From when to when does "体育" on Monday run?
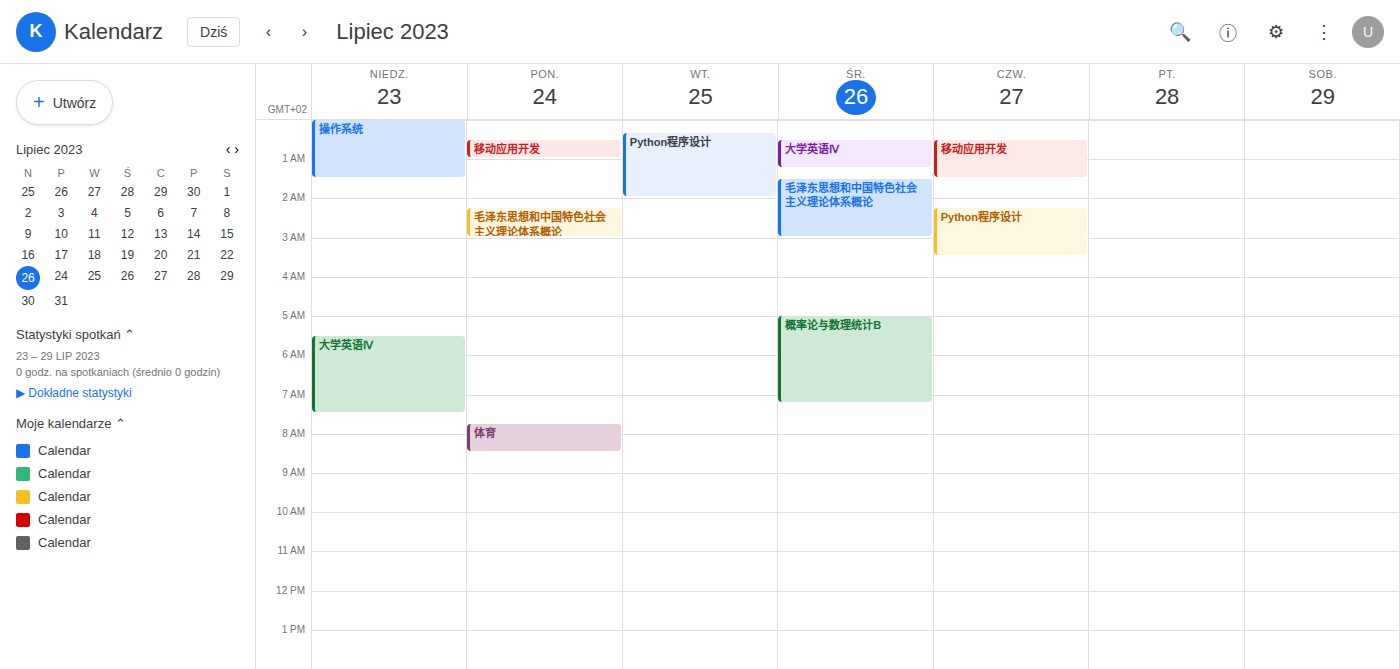
7:45 AM to 8:30 AM